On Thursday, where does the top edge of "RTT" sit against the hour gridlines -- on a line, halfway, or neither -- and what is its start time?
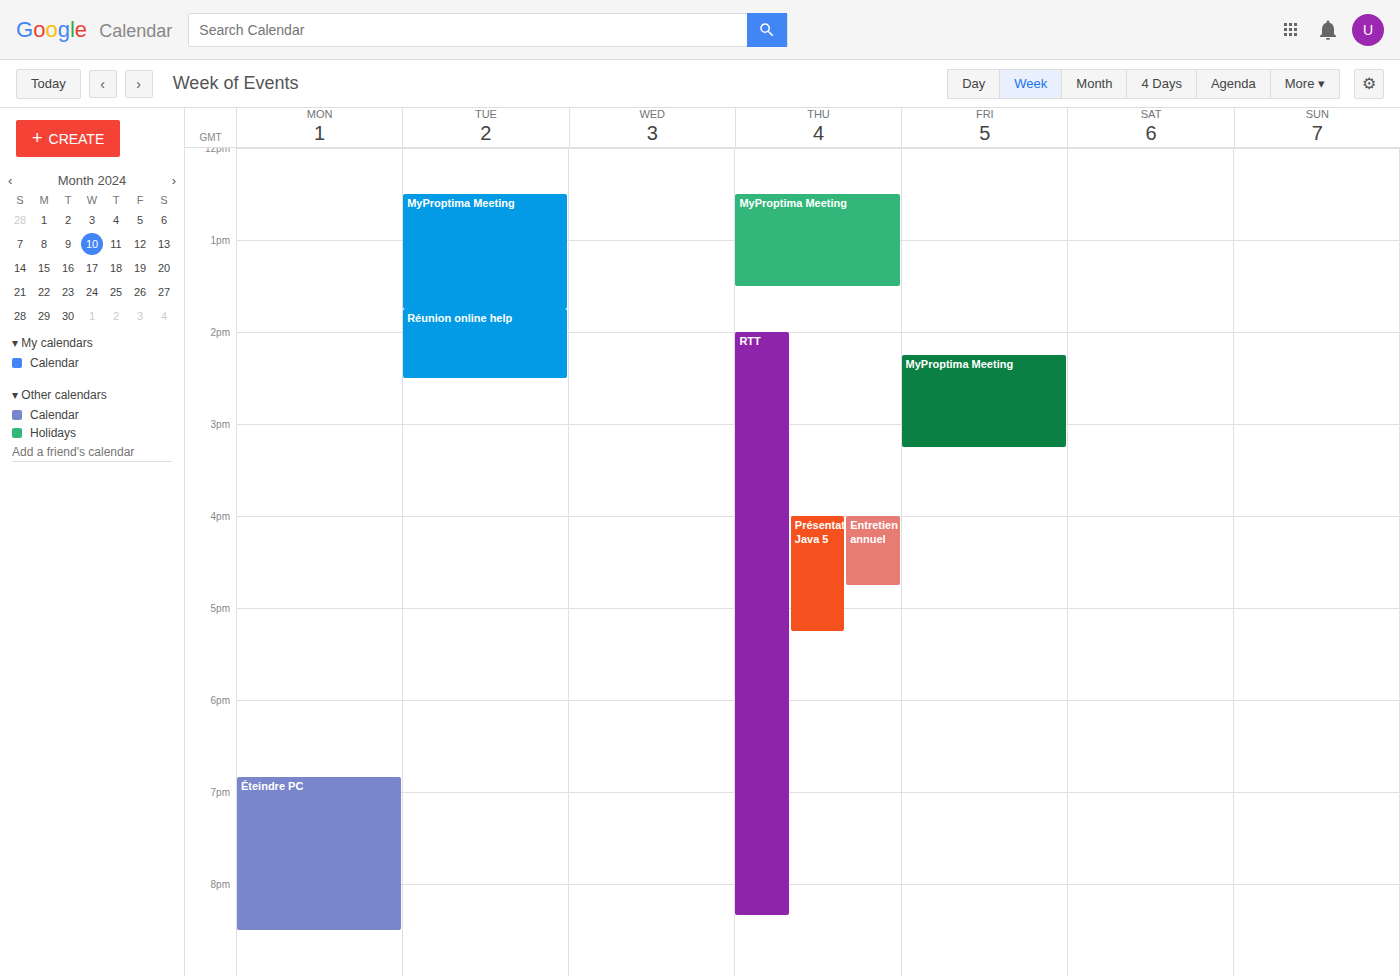
2:00 PM -- exactly on the 2 PM line.